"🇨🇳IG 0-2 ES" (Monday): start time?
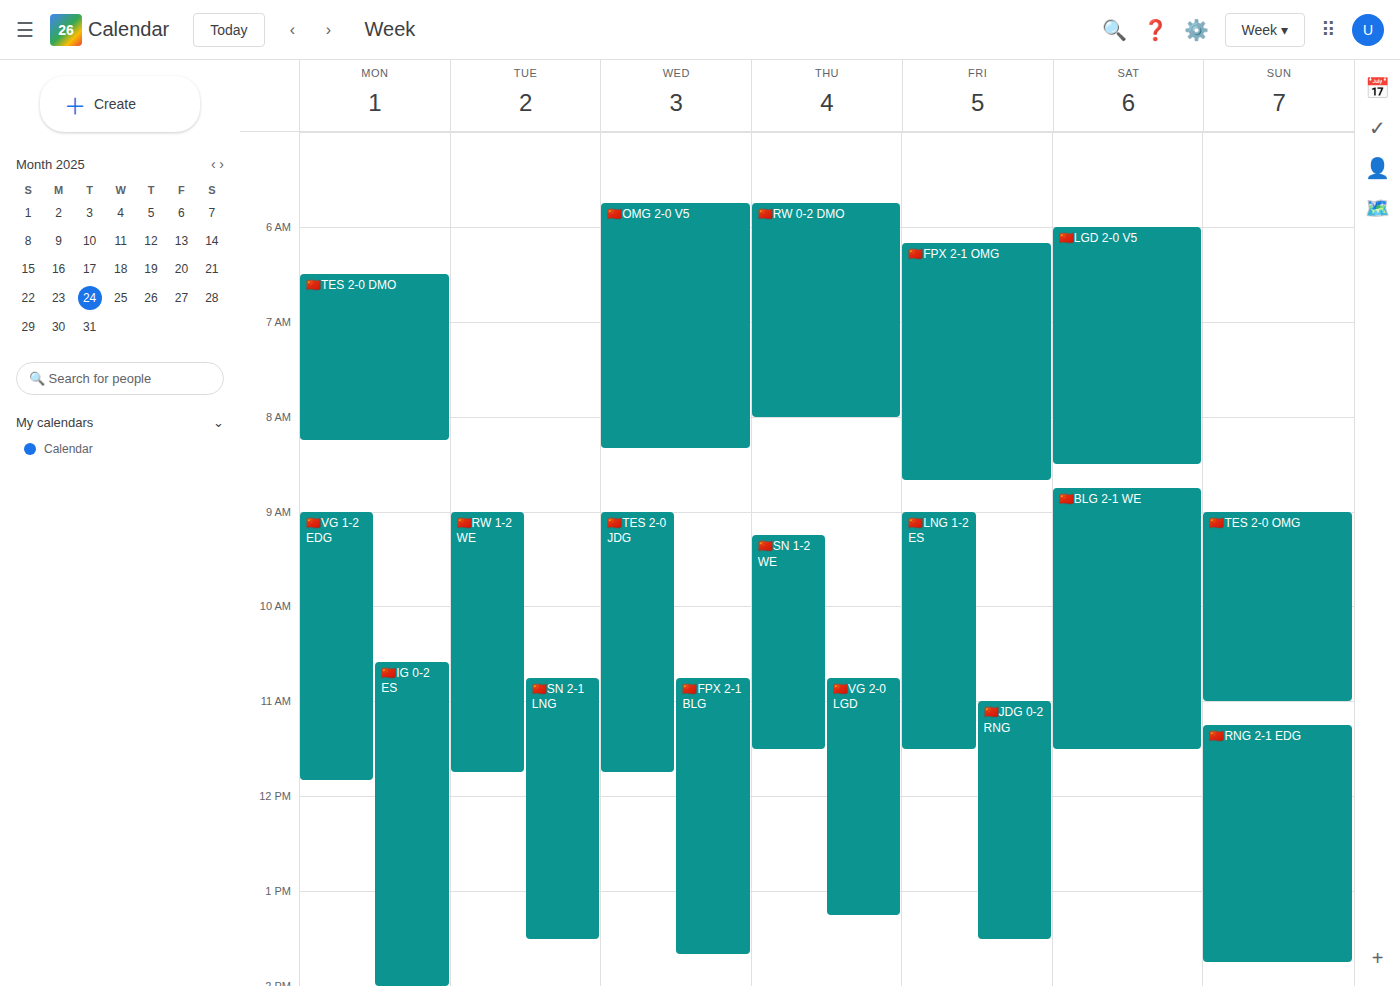
10:35 AM